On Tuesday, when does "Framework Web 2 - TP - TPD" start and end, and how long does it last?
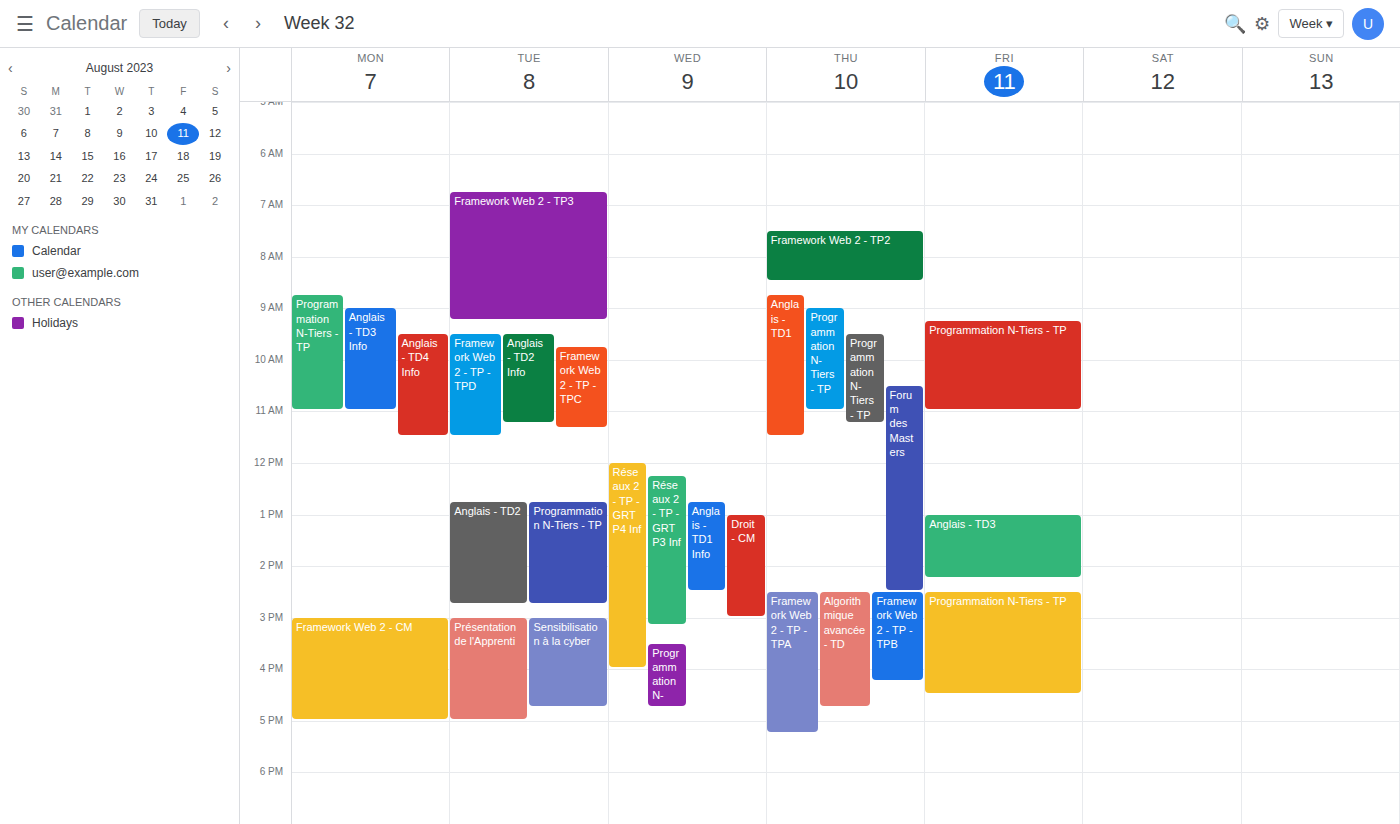
9:30 AM to 11:30 AM, 2 hours